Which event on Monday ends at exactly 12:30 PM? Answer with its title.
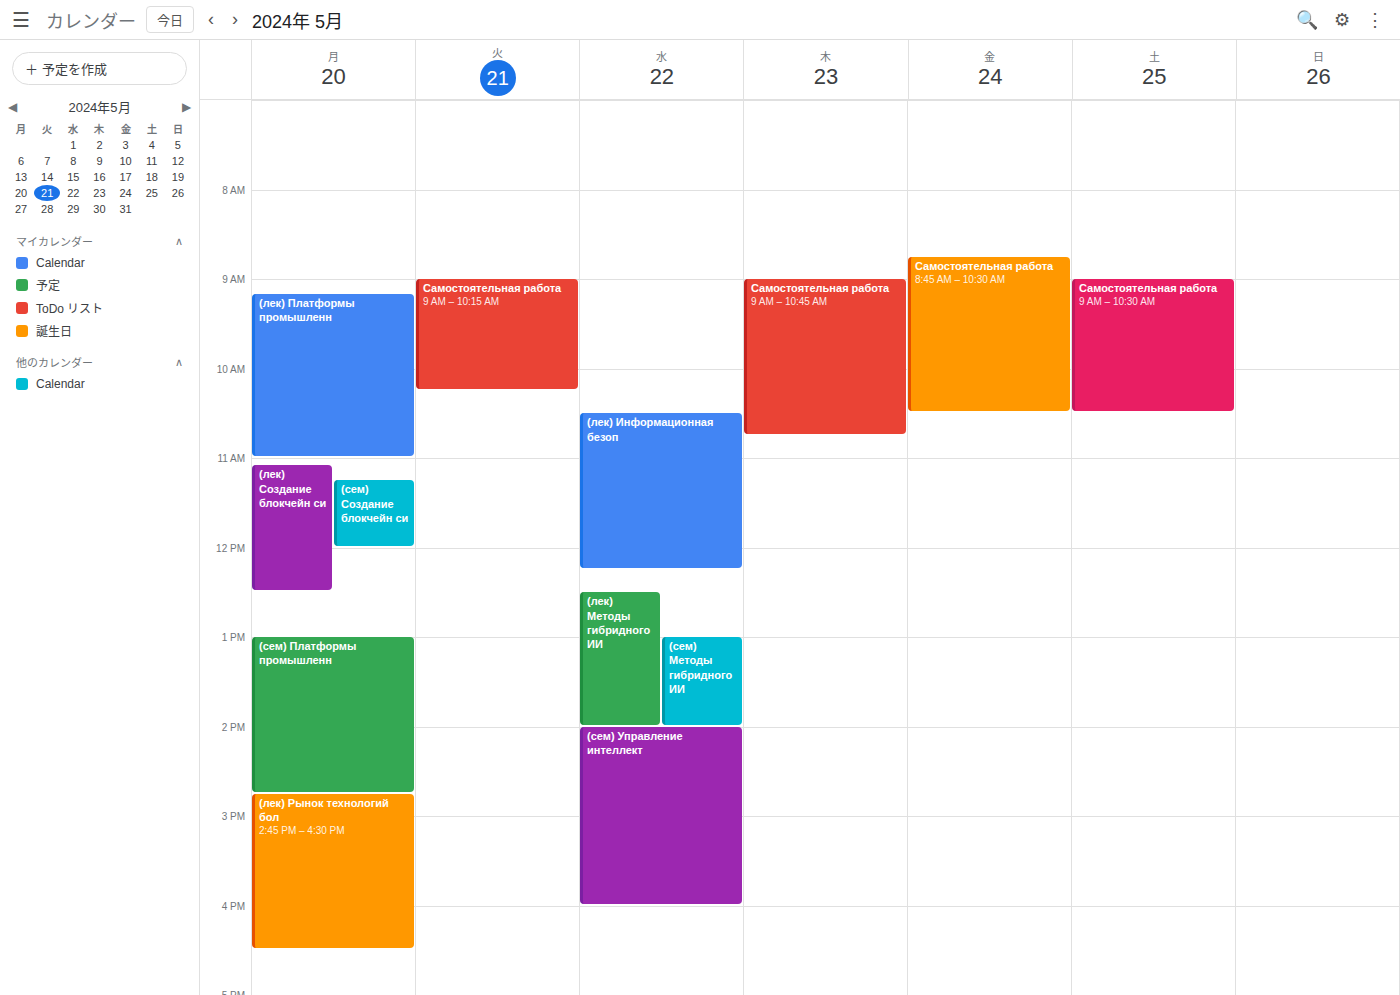
"(лек) Создание блокчейн си"